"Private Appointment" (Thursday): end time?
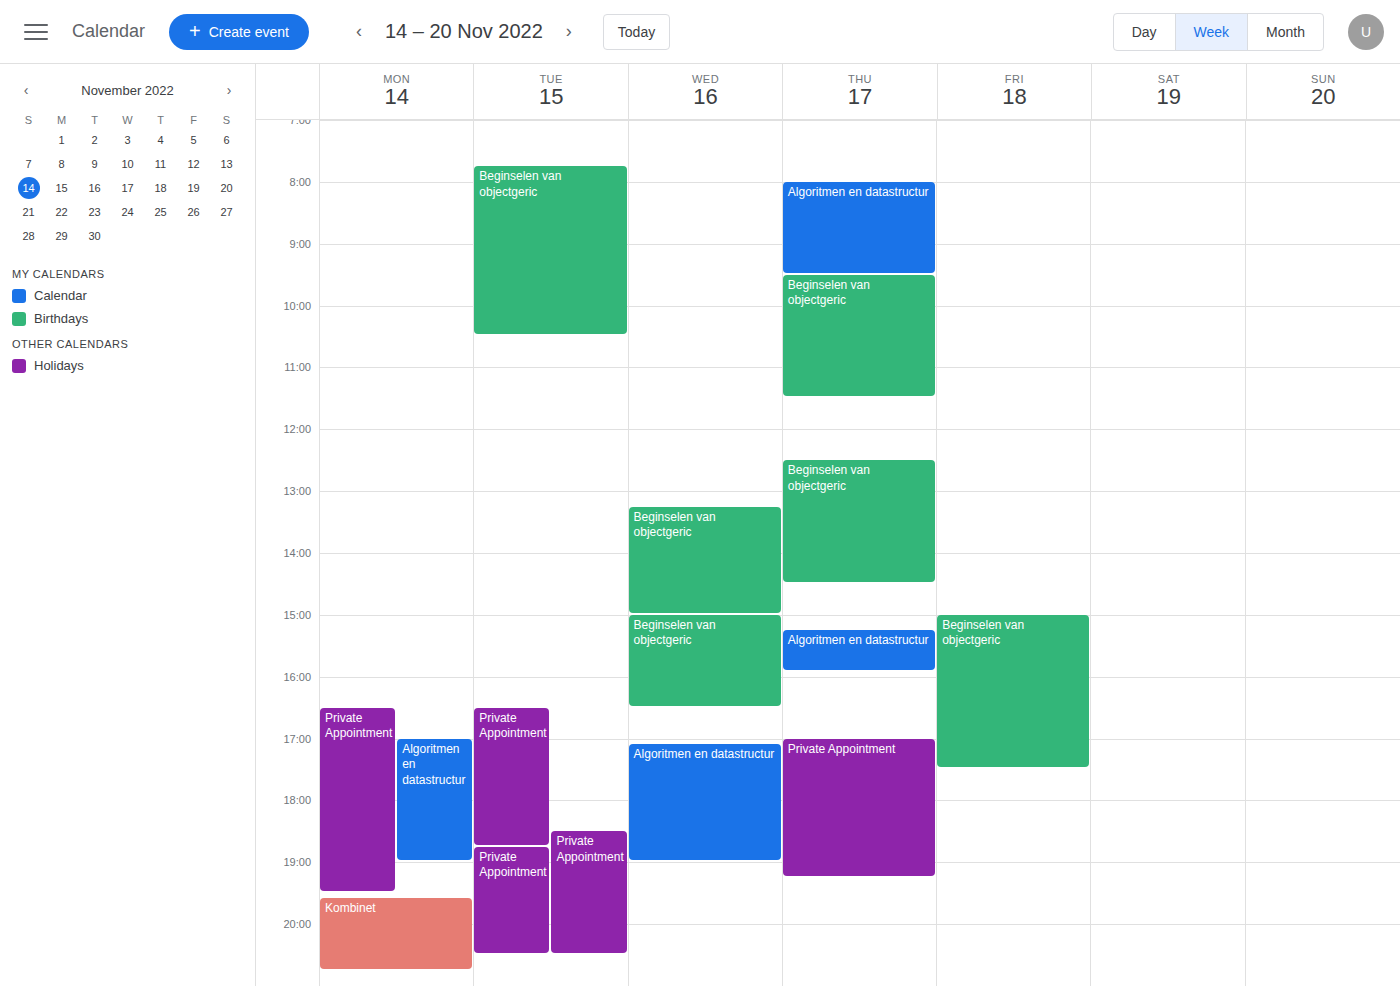
7:15 PM